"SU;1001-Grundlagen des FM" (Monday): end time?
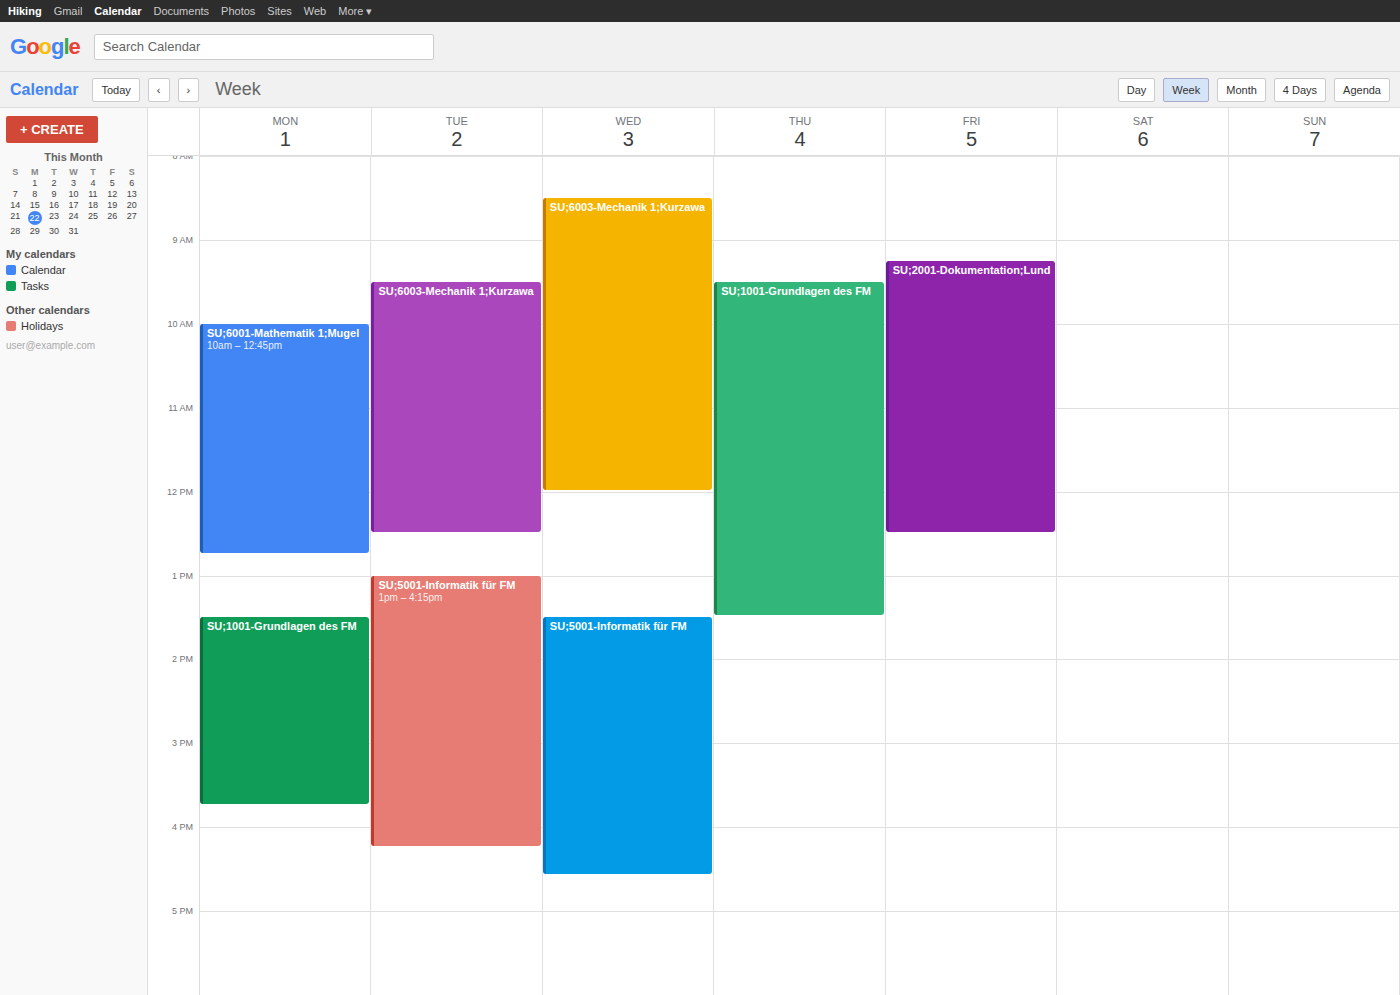
3:45 PM